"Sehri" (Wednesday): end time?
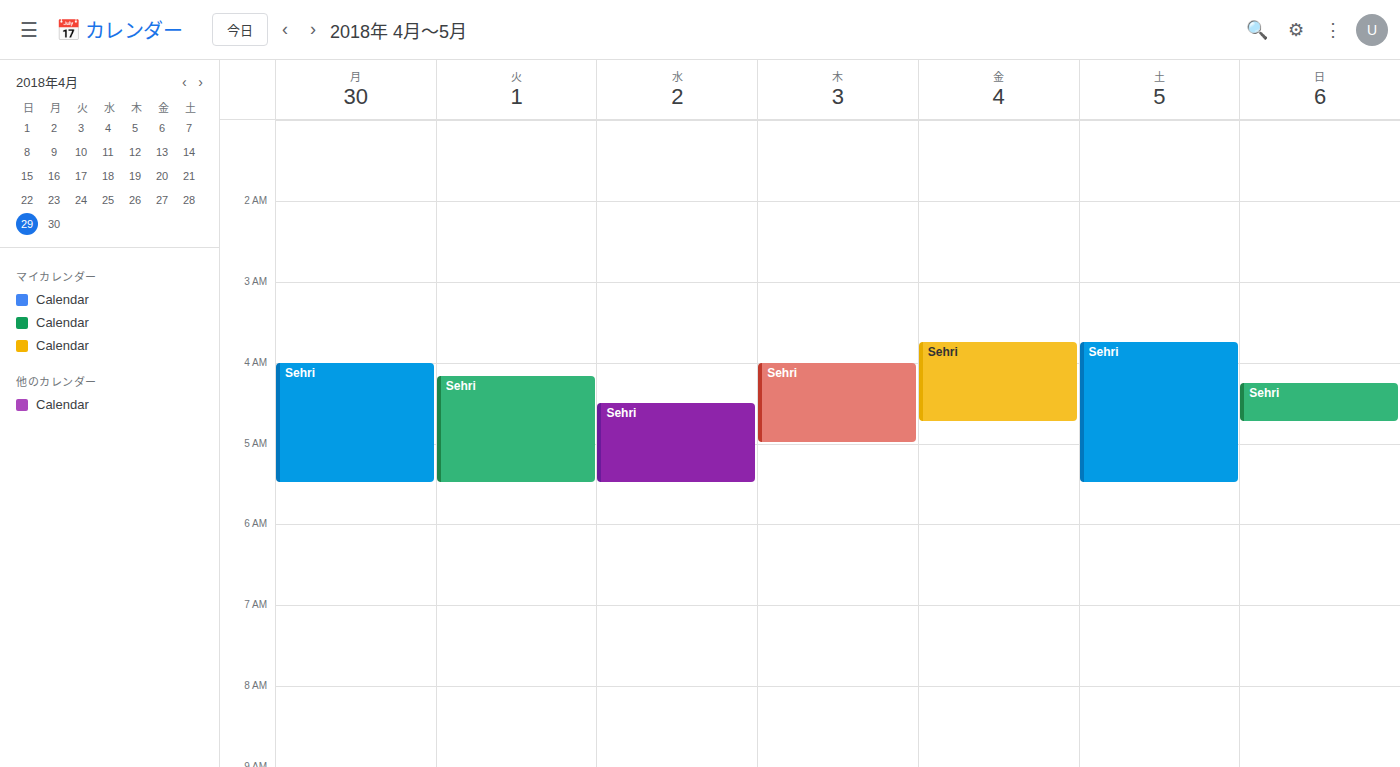
5:30 AM